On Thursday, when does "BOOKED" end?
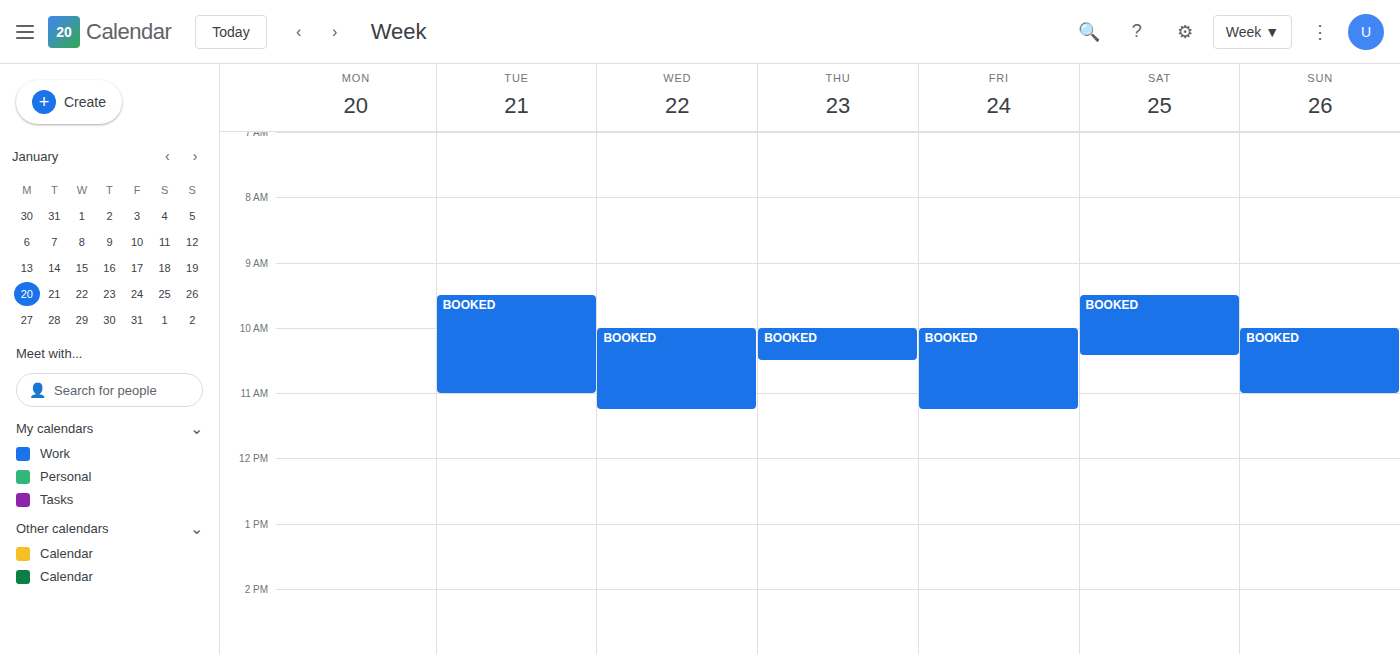
10:30 AM